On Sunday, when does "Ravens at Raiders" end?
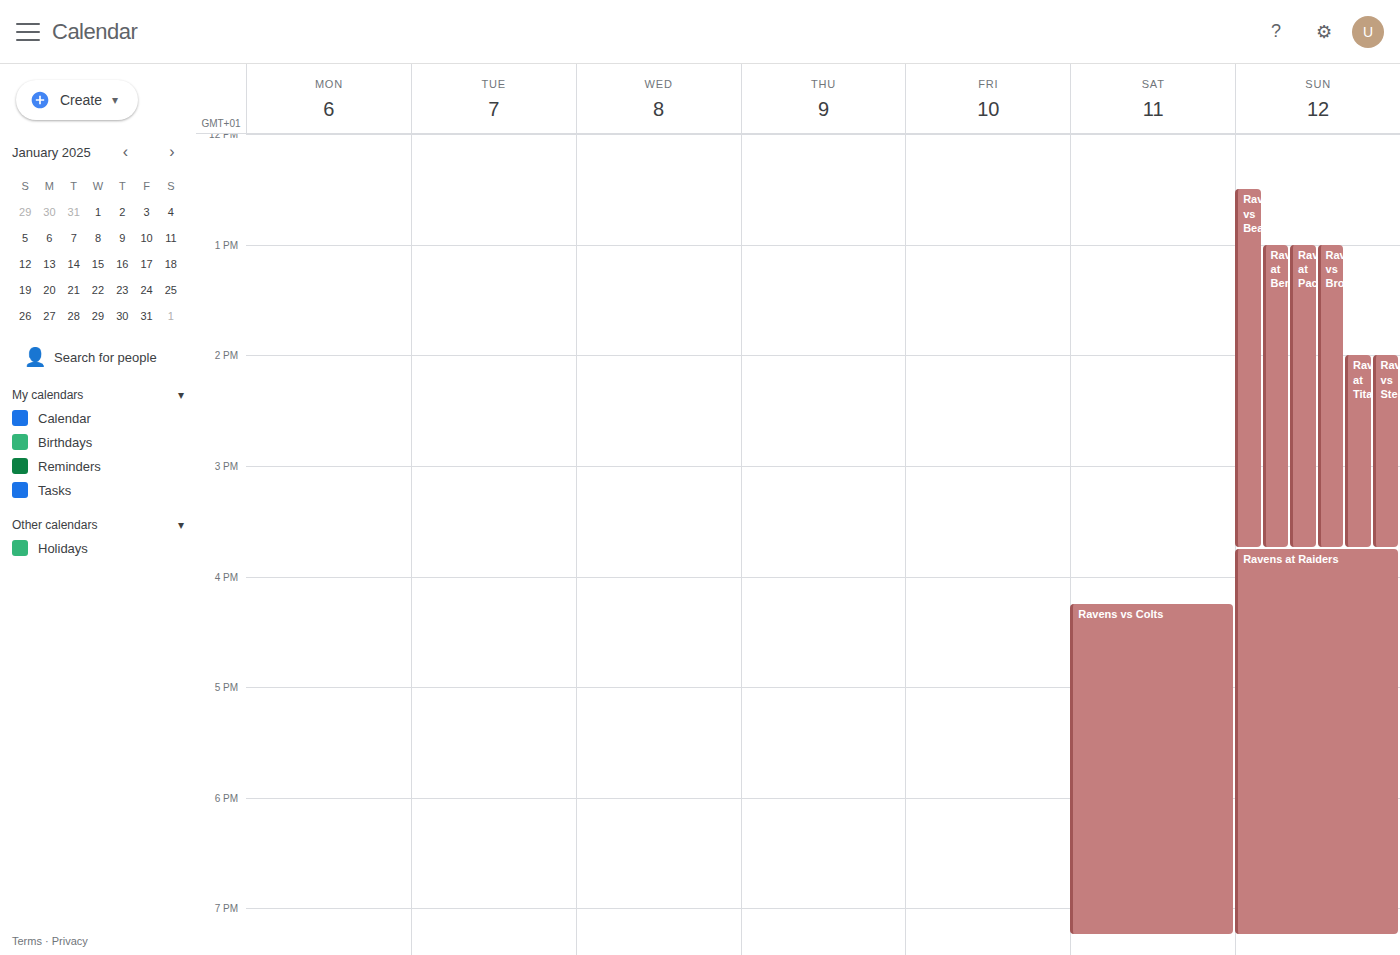
7:15 PM